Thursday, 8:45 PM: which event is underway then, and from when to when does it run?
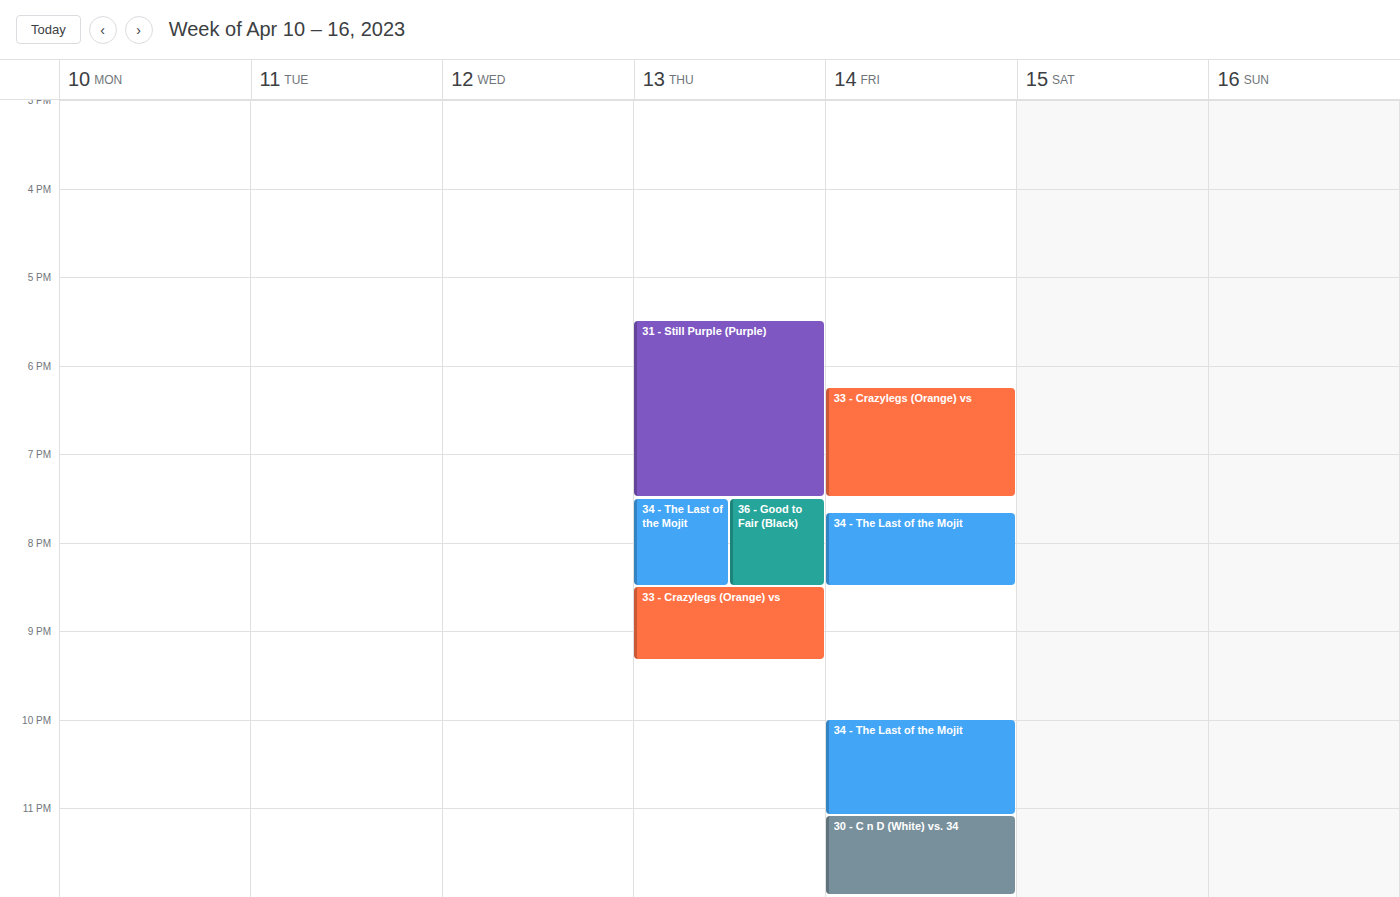
"33 - Crazylegs (Orange) vs", 8:30 PM to 9:20 PM